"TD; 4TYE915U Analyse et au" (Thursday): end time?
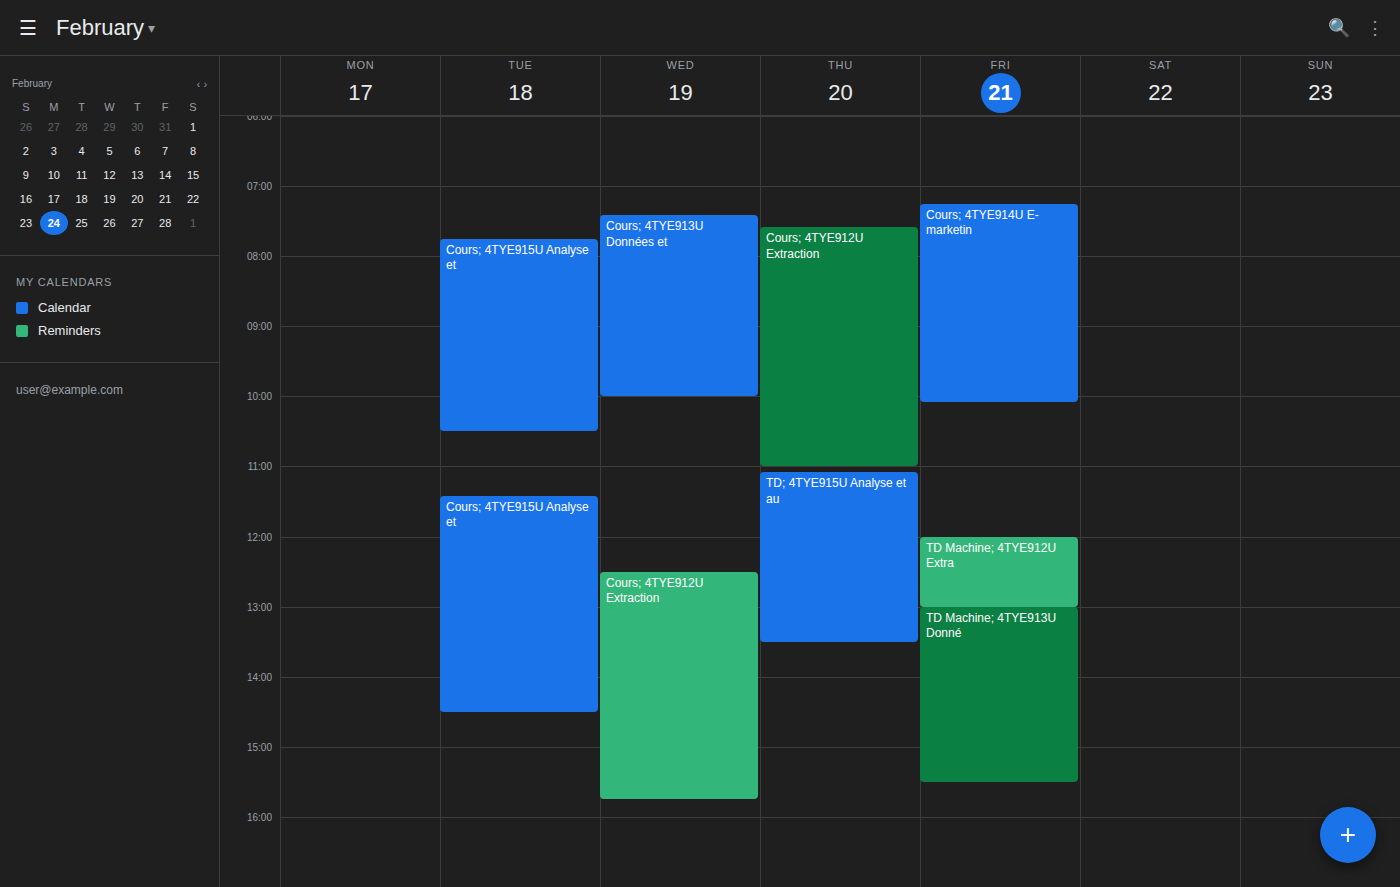
13:30